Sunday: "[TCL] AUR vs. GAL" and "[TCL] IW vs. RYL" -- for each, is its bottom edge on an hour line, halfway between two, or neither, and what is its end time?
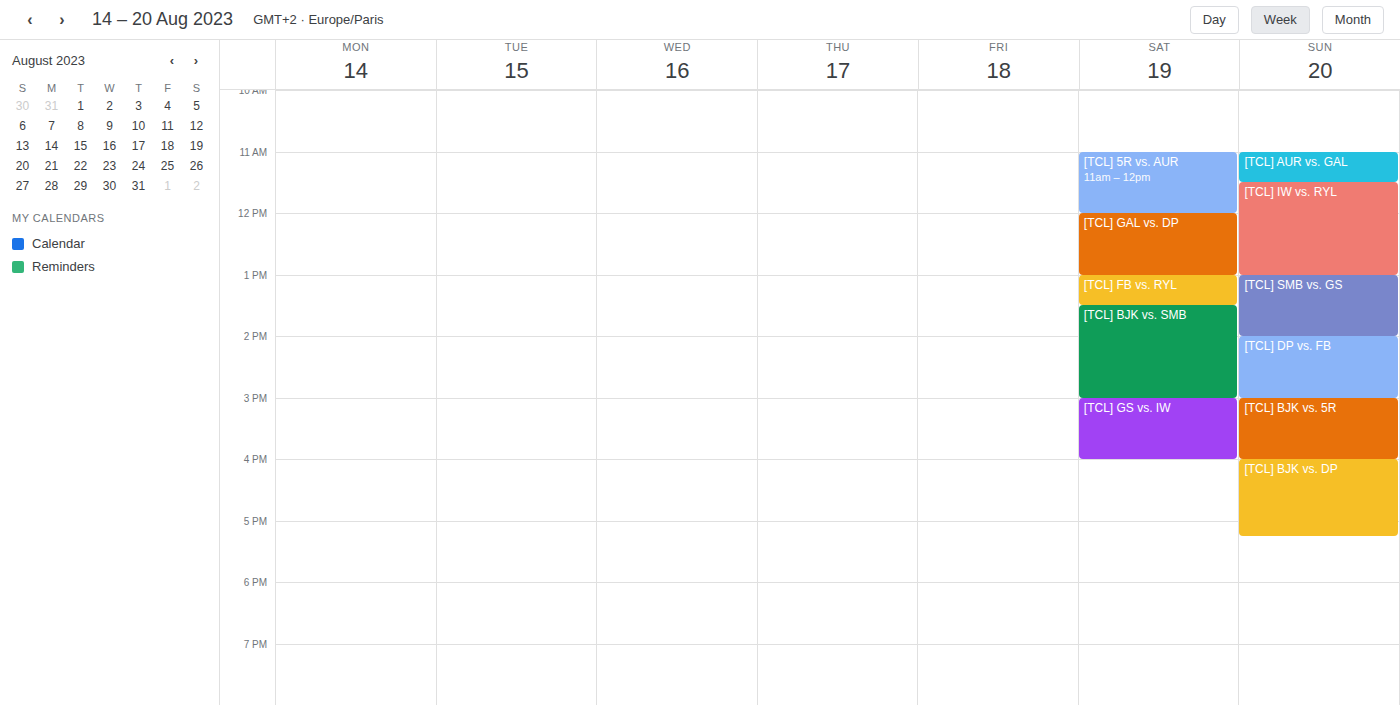
"[TCL] AUR vs. GAL": 11:30 AM, halfway between the 11 AM and 12 PM lines. "[TCL] IW vs. RYL": 1:00 PM, exactly on the 1 PM line.